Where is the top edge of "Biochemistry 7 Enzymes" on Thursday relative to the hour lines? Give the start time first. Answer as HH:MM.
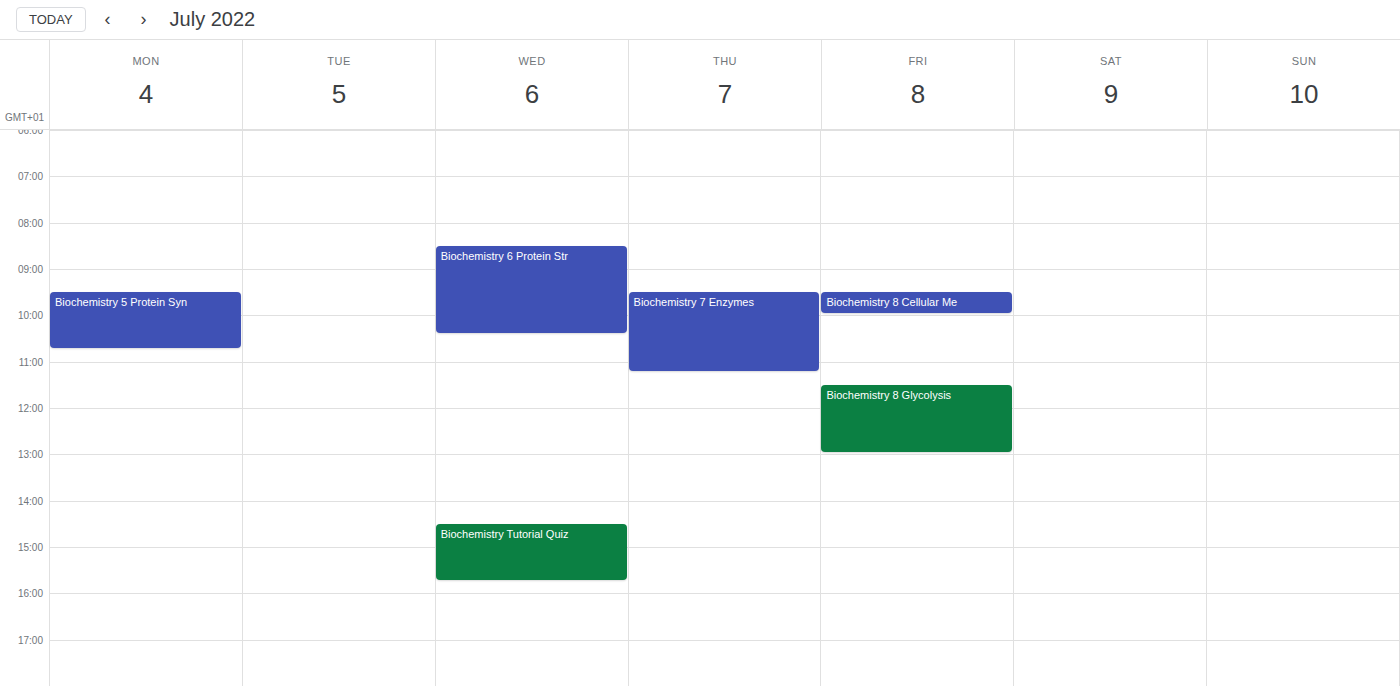
09:30 -- halfway between the 09:00 and 10:00 lines.